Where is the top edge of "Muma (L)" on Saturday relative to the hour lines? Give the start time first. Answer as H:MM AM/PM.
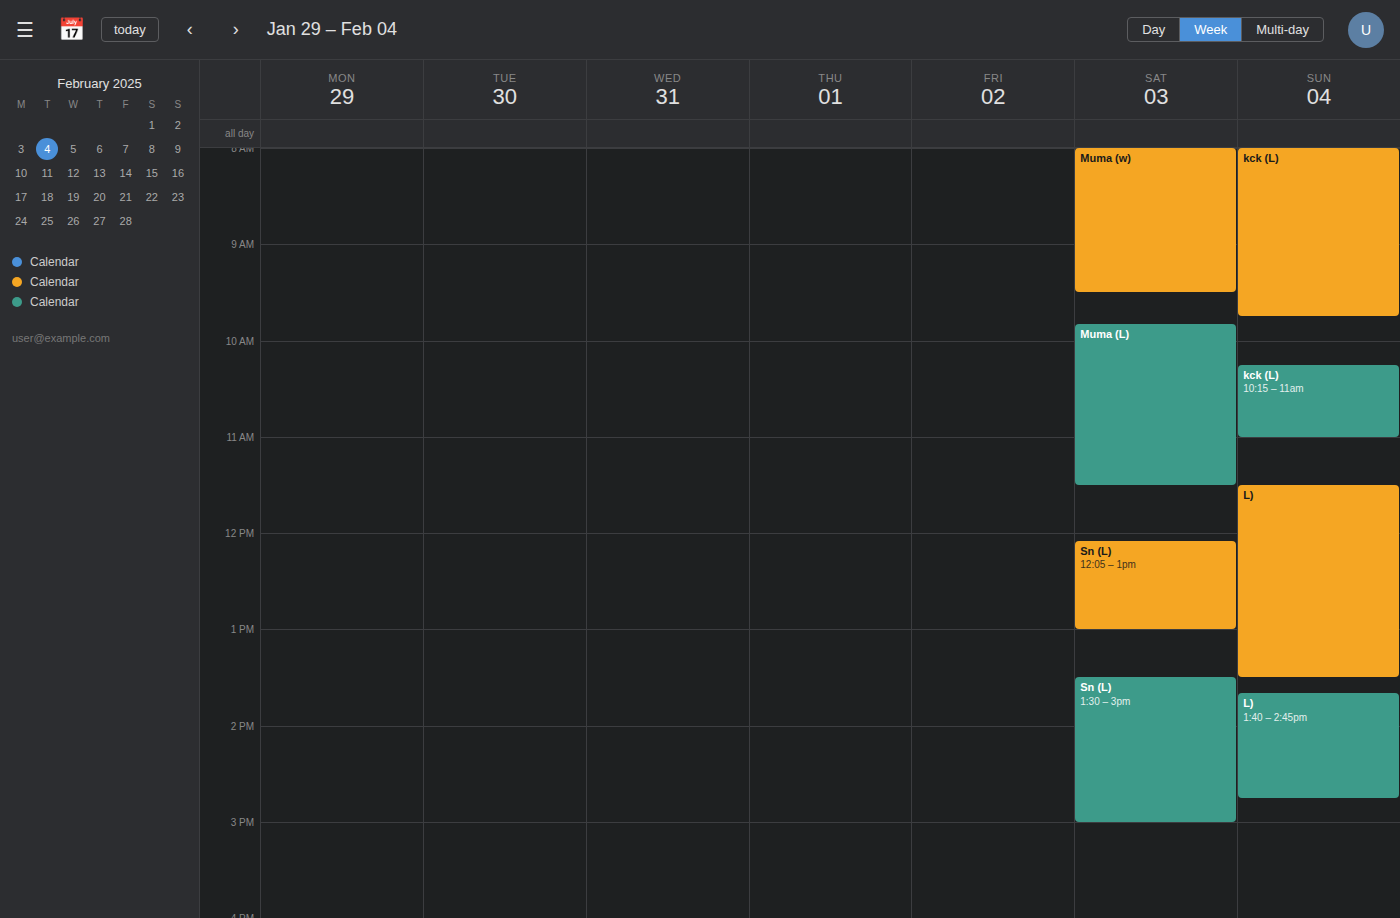
9:50 AM -- neither: 50 minutes below the 9 AM line and 10 minutes above the 10 AM line.